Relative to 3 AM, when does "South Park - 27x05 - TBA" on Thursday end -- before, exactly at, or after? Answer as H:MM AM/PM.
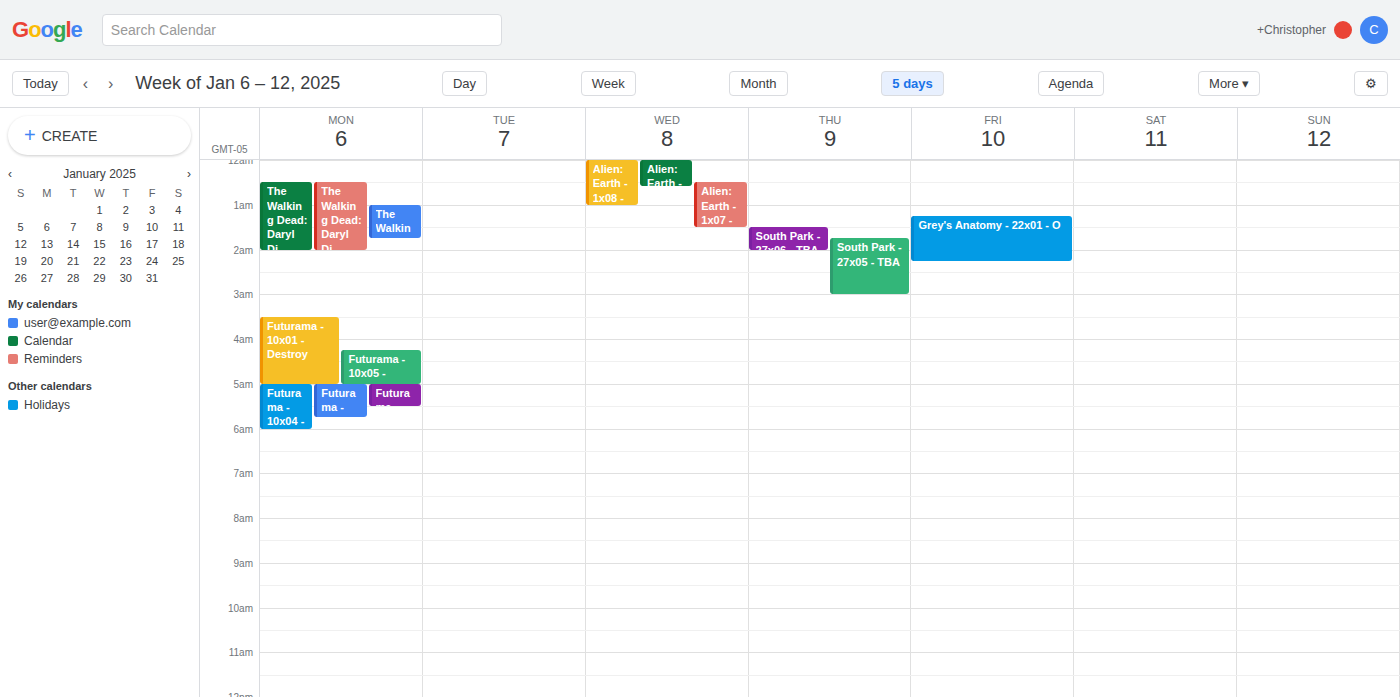
3:00 AM -- exactly at 3 AM, on the 3 AM line.